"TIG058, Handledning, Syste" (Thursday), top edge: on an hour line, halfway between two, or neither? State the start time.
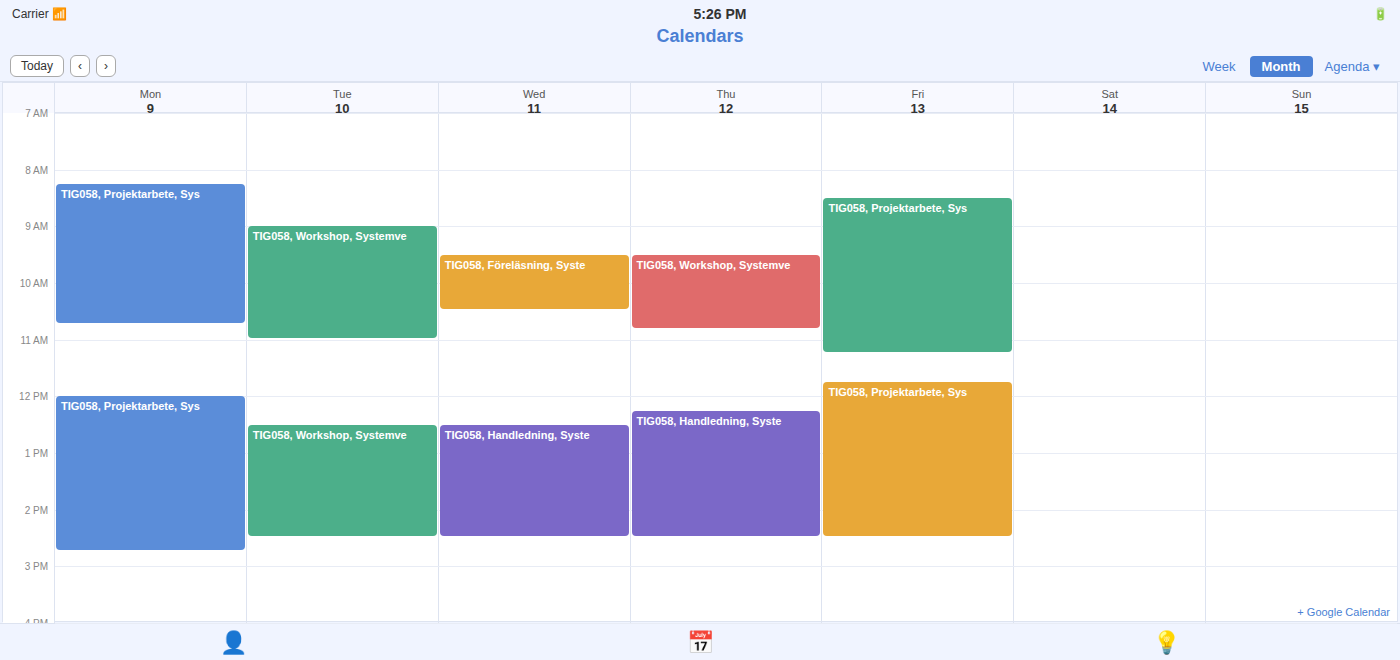
12:15 PM -- neither: a quarter of the way from the 12 PM line to the 1 PM line.